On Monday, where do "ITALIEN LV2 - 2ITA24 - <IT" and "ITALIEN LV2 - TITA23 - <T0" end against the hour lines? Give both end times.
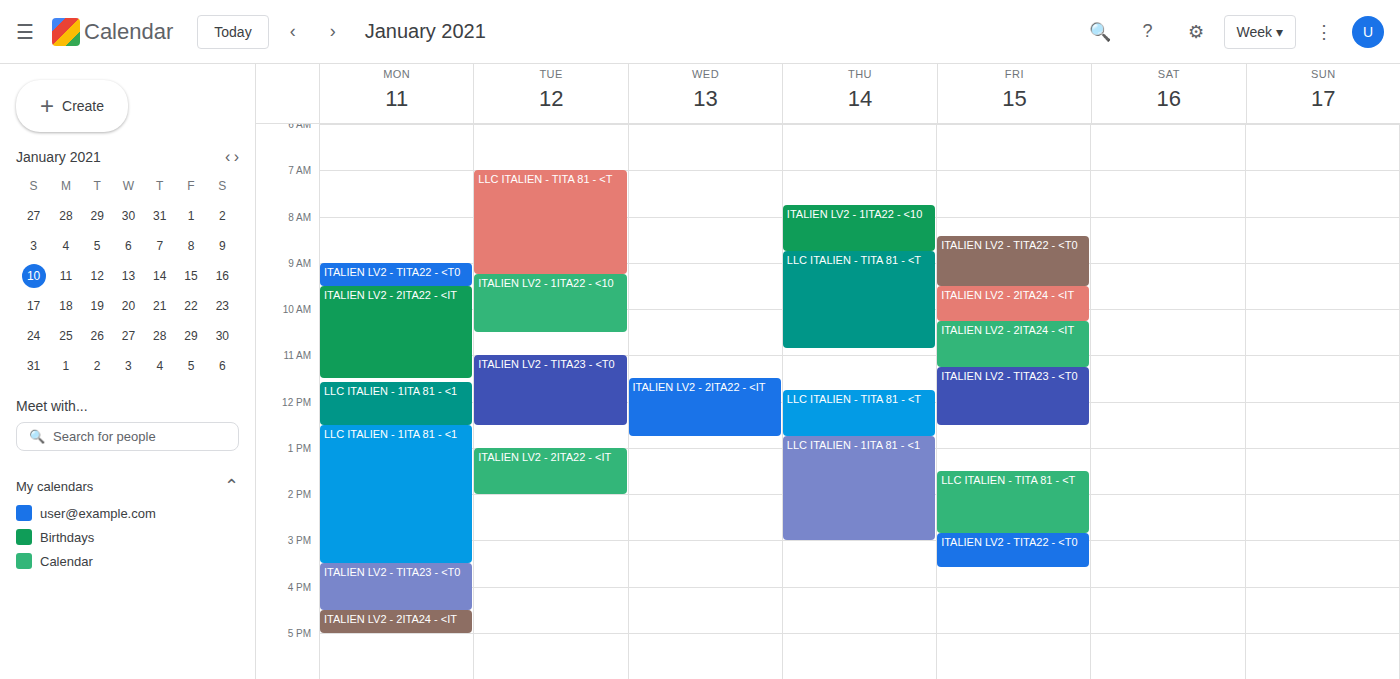
"ITALIEN LV2 - 2ITA24 - <IT": 5:00 PM, exactly on the 5 PM line. "ITALIEN LV2 - TITA23 - <T0": 4:30 PM, halfway between the 4 PM and 5 PM lines.